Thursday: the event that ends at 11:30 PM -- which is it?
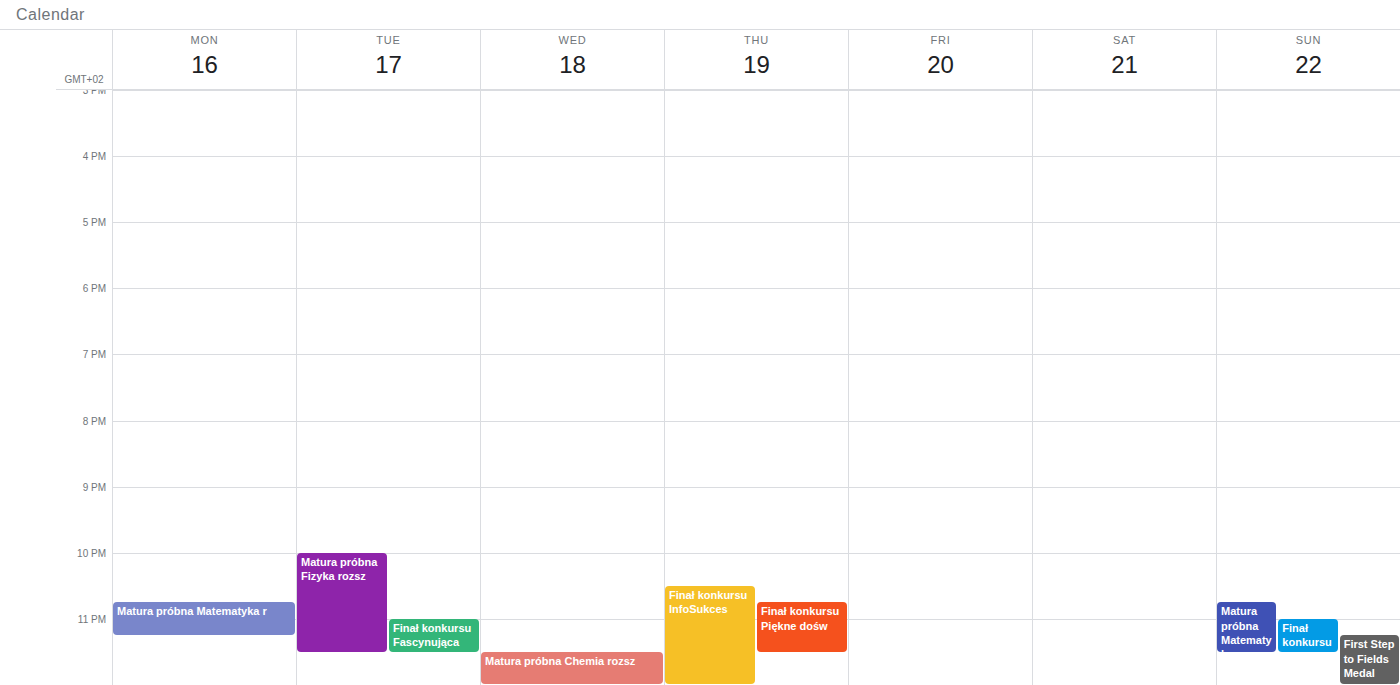
"Finał konkursu Piękne dośw"